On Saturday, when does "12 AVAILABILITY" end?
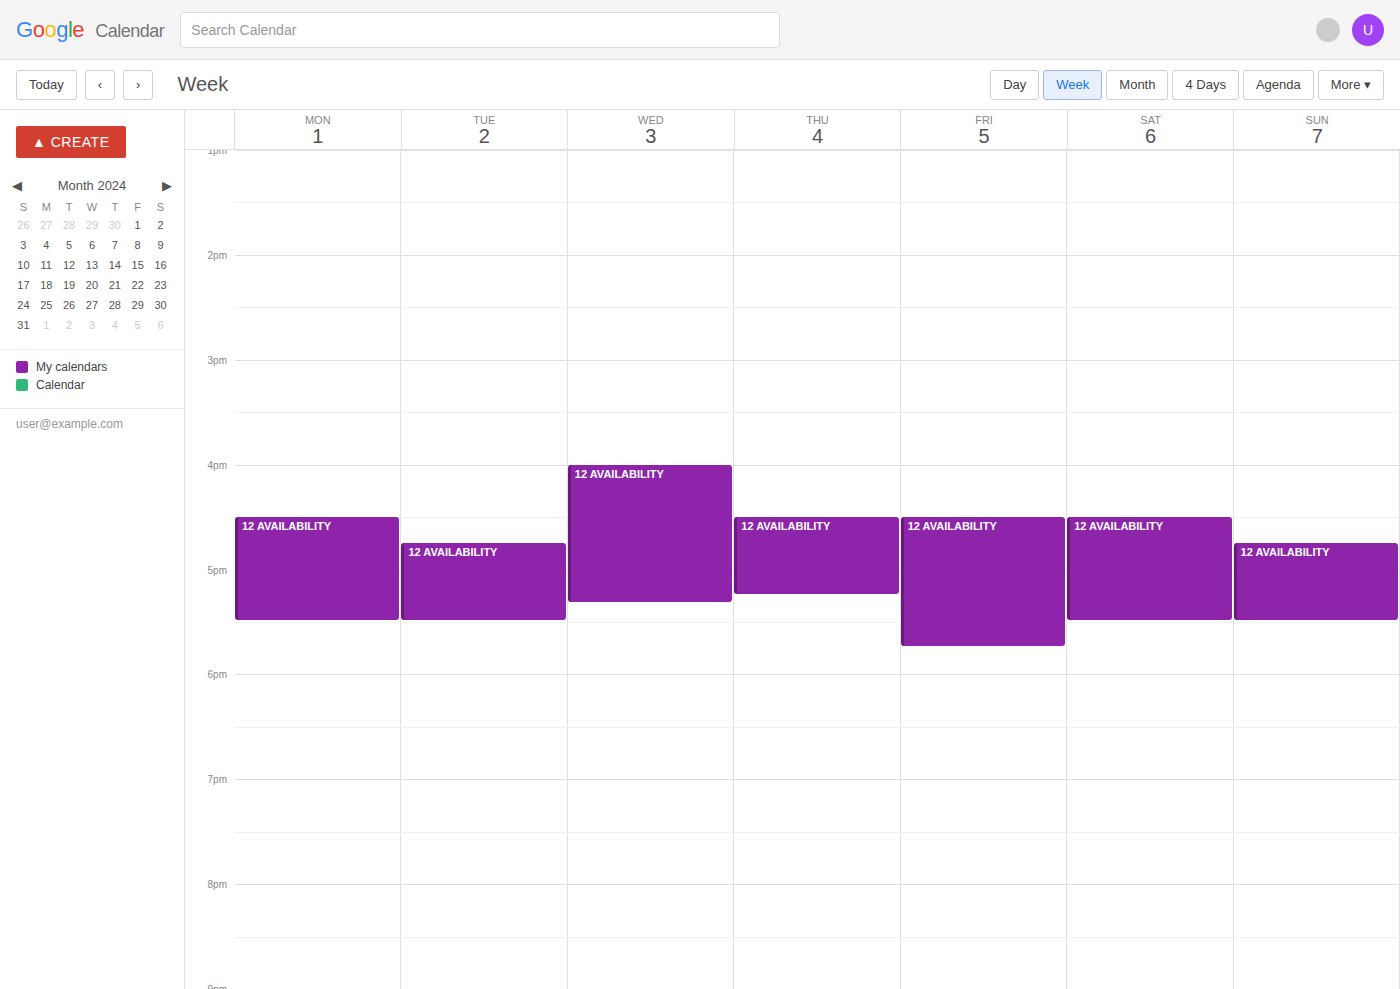
17:30